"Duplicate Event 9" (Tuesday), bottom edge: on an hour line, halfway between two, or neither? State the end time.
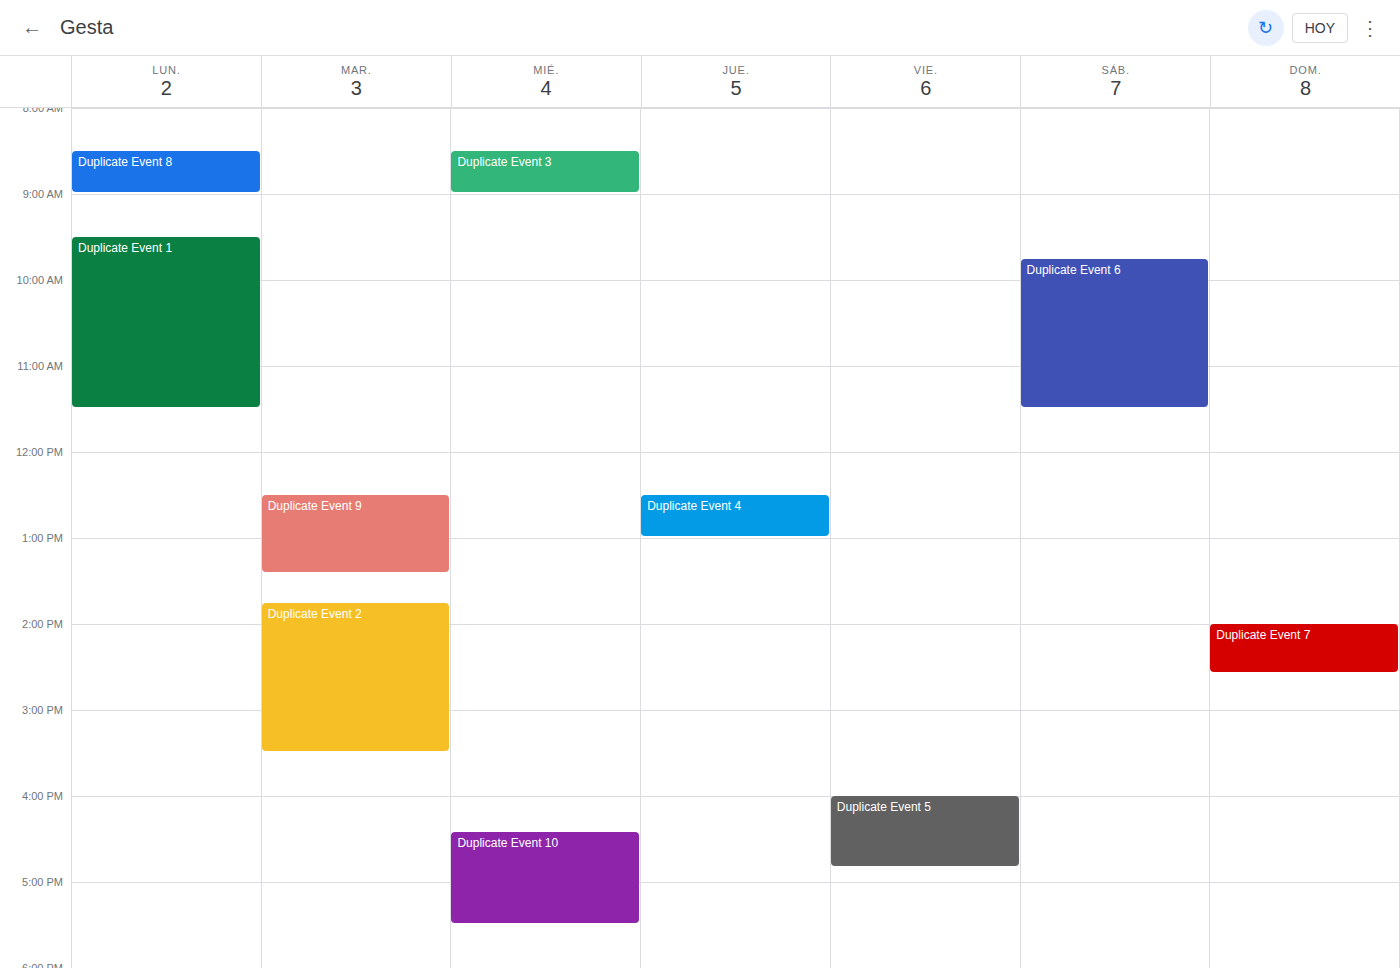
1:25 PM -- neither: 25 minutes below the 1 PM line and 35 minutes above the 2 PM line.